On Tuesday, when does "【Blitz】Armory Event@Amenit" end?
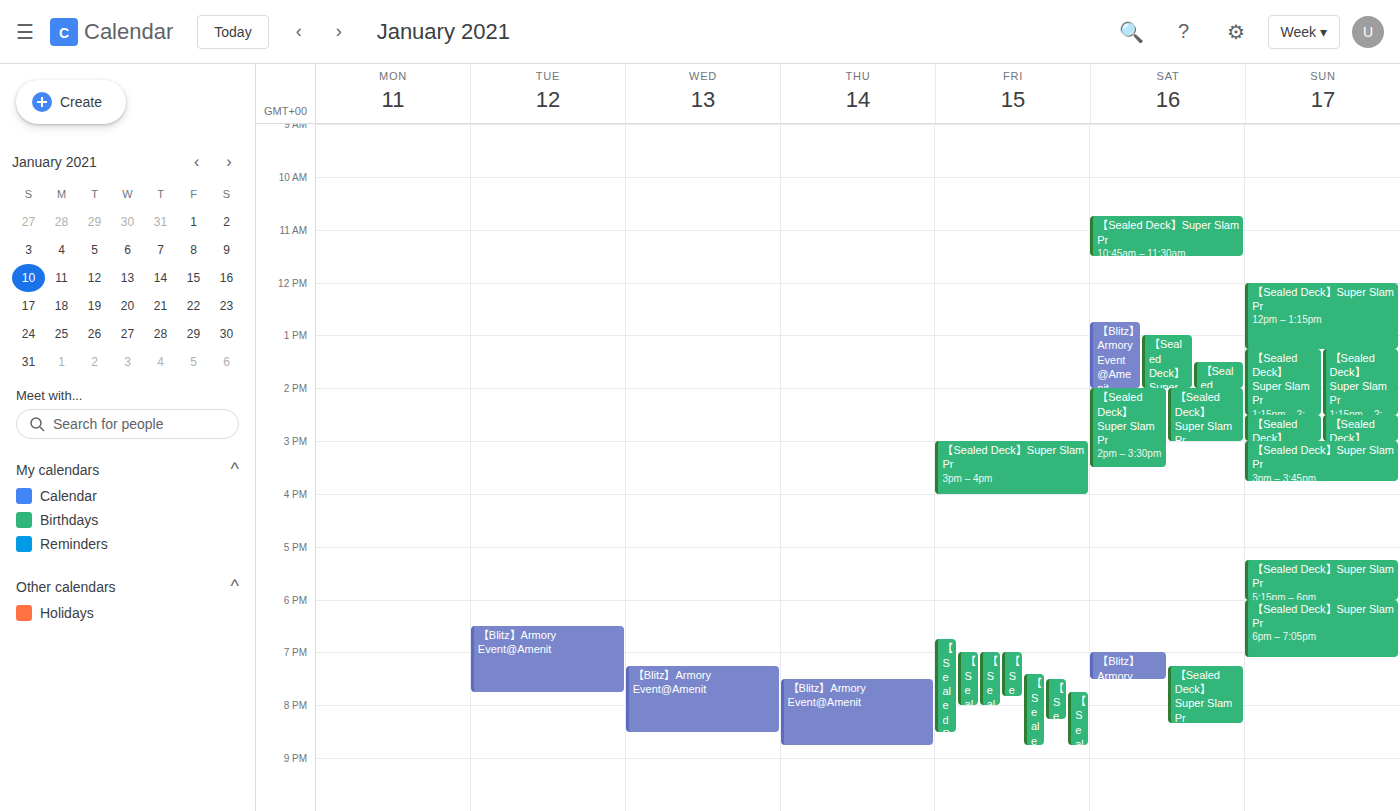
7:45 PM